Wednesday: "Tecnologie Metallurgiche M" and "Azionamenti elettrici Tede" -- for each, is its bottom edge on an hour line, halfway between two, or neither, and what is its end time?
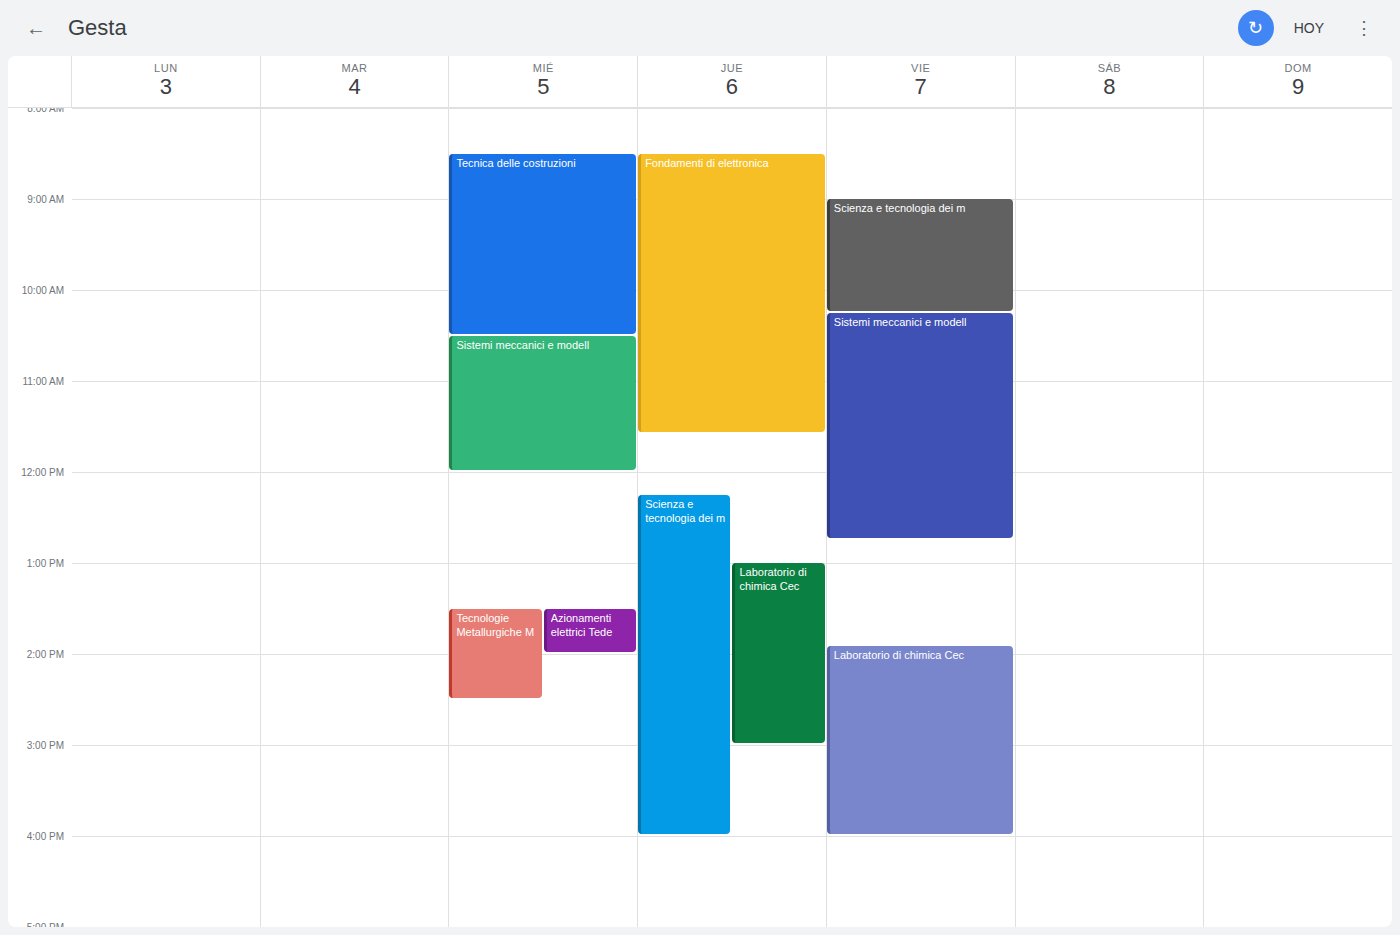
"Tecnologie Metallurgiche M": 2:30 PM, halfway between the 2 PM and 3 PM lines. "Azionamenti elettrici Tede": 2:00 PM, exactly on the 2 PM line.